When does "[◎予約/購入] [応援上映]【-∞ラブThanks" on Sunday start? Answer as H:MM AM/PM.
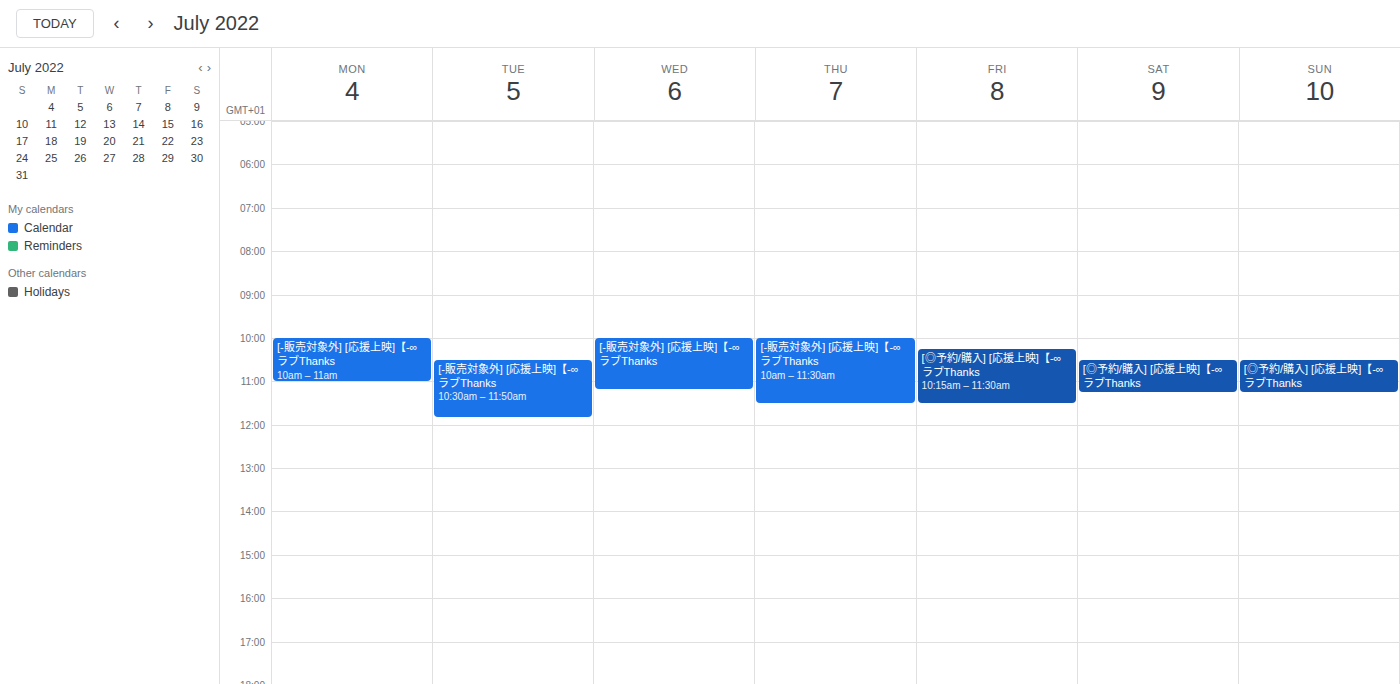
10:30 AM